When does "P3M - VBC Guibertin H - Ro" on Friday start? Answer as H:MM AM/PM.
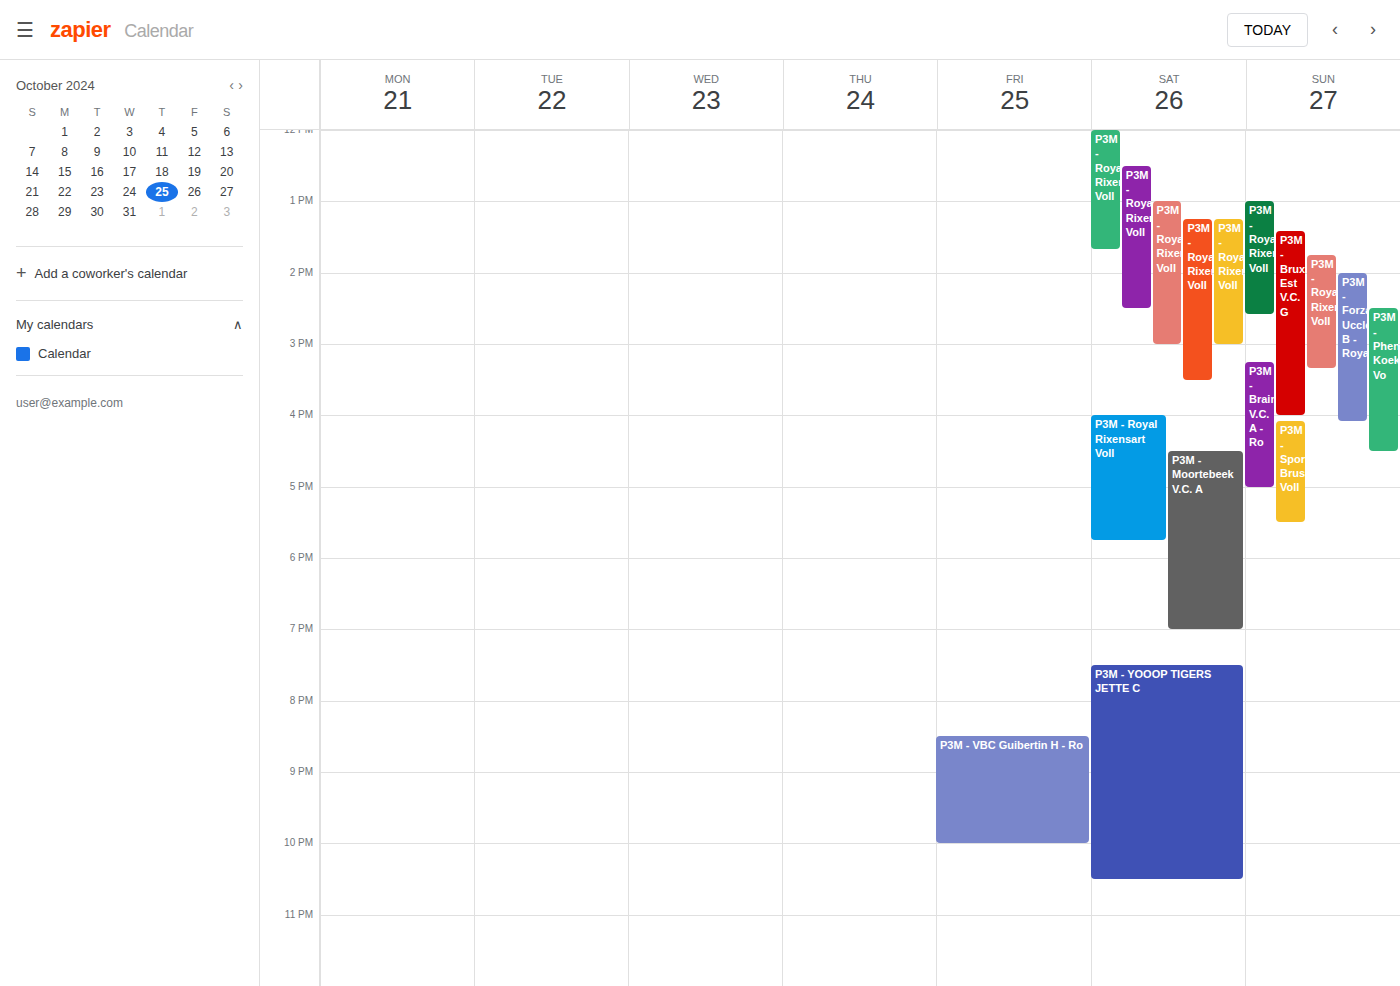
8:30 PM